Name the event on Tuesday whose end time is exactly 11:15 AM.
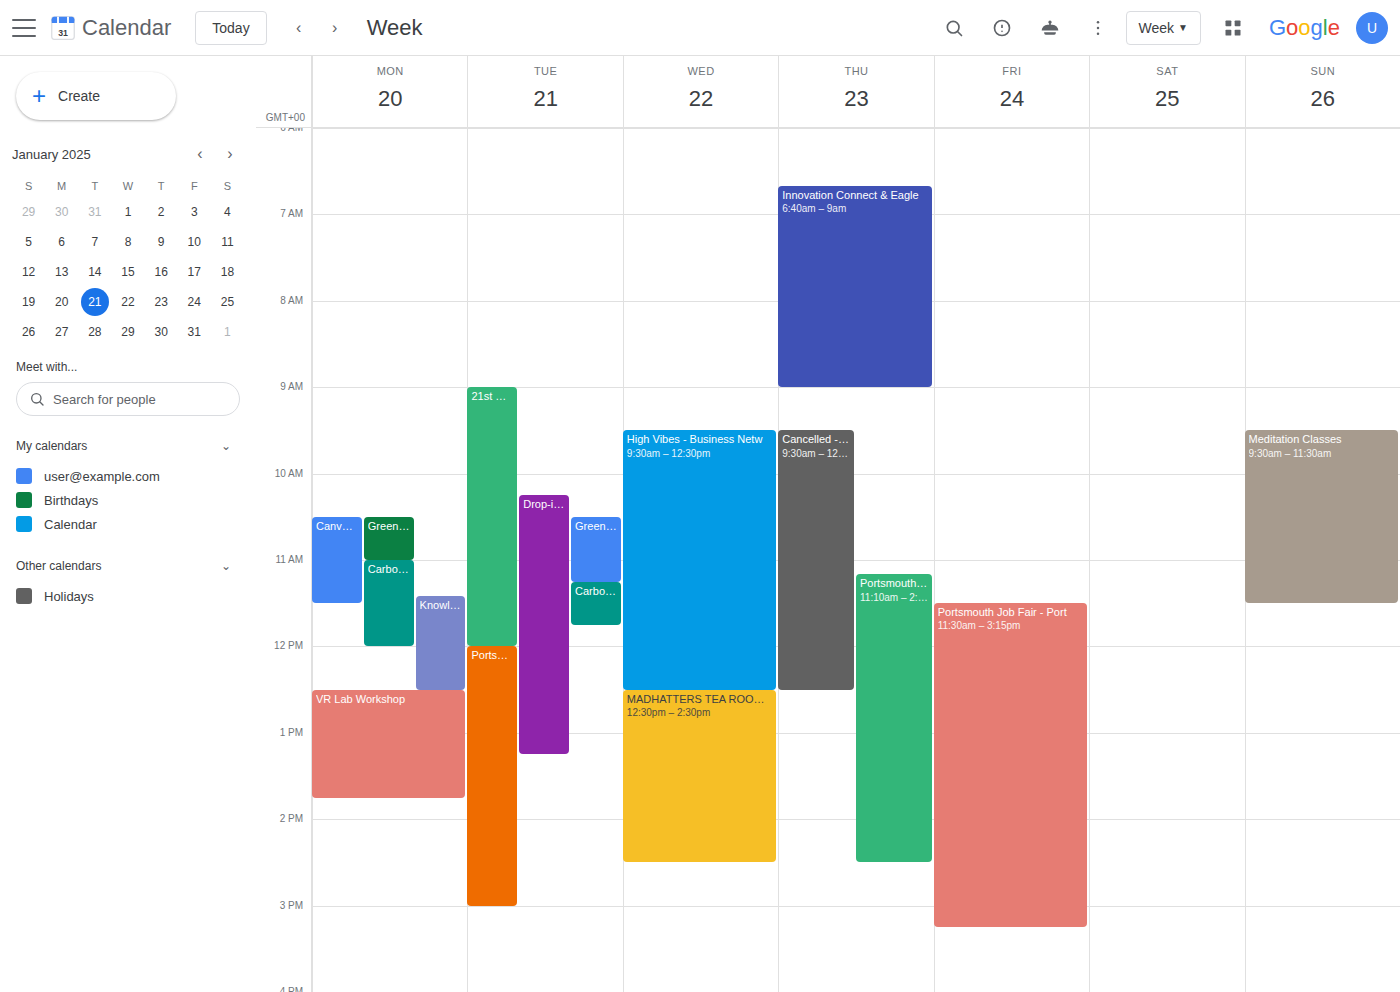
"Green Talks Series: ESG/CS"